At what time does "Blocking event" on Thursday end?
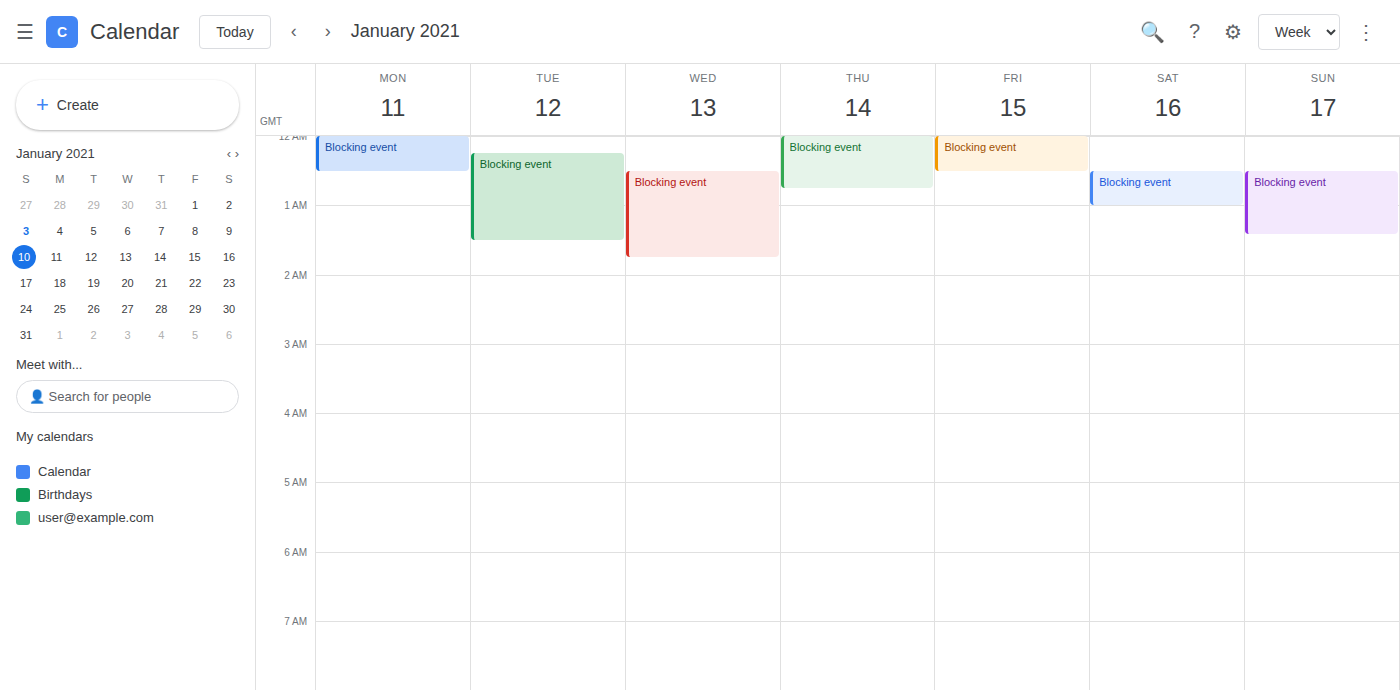
12:45 AM